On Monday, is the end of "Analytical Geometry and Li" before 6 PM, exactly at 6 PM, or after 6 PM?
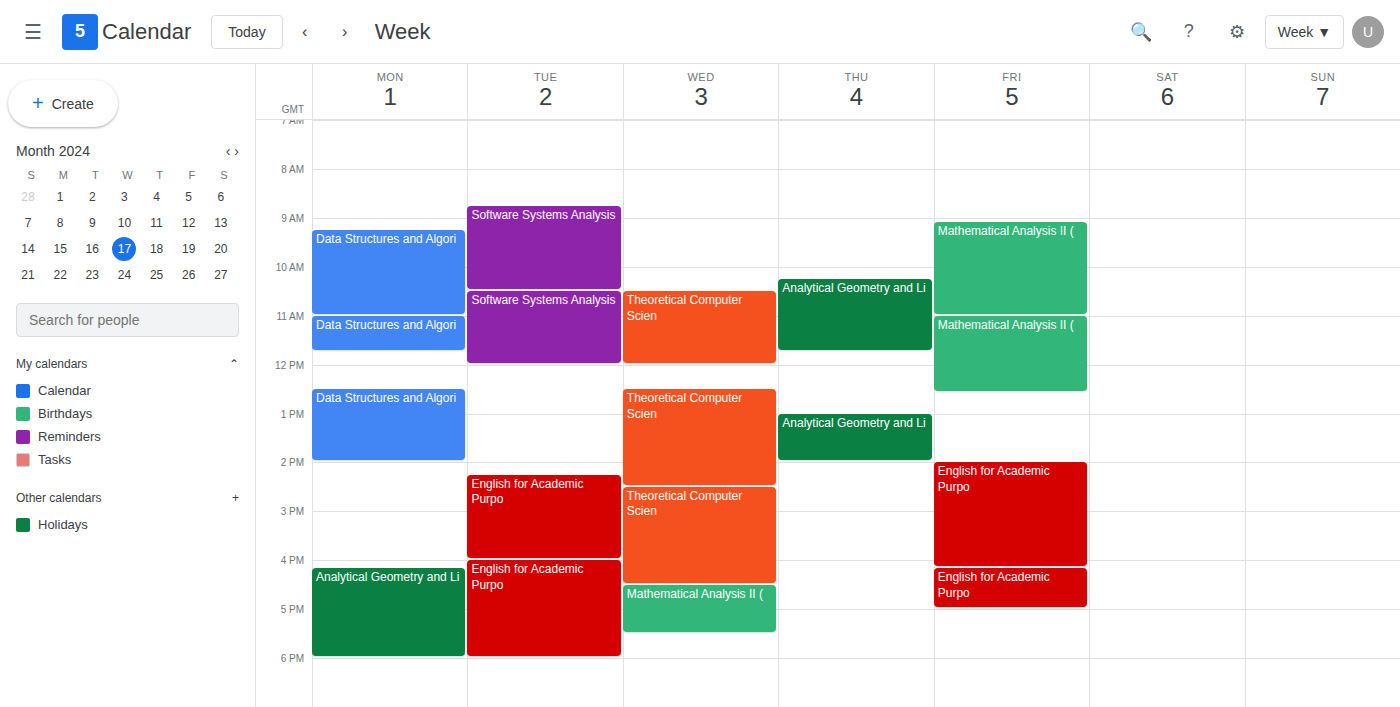
6:00 PM -- exactly at 6 PM, on the 6 PM line.